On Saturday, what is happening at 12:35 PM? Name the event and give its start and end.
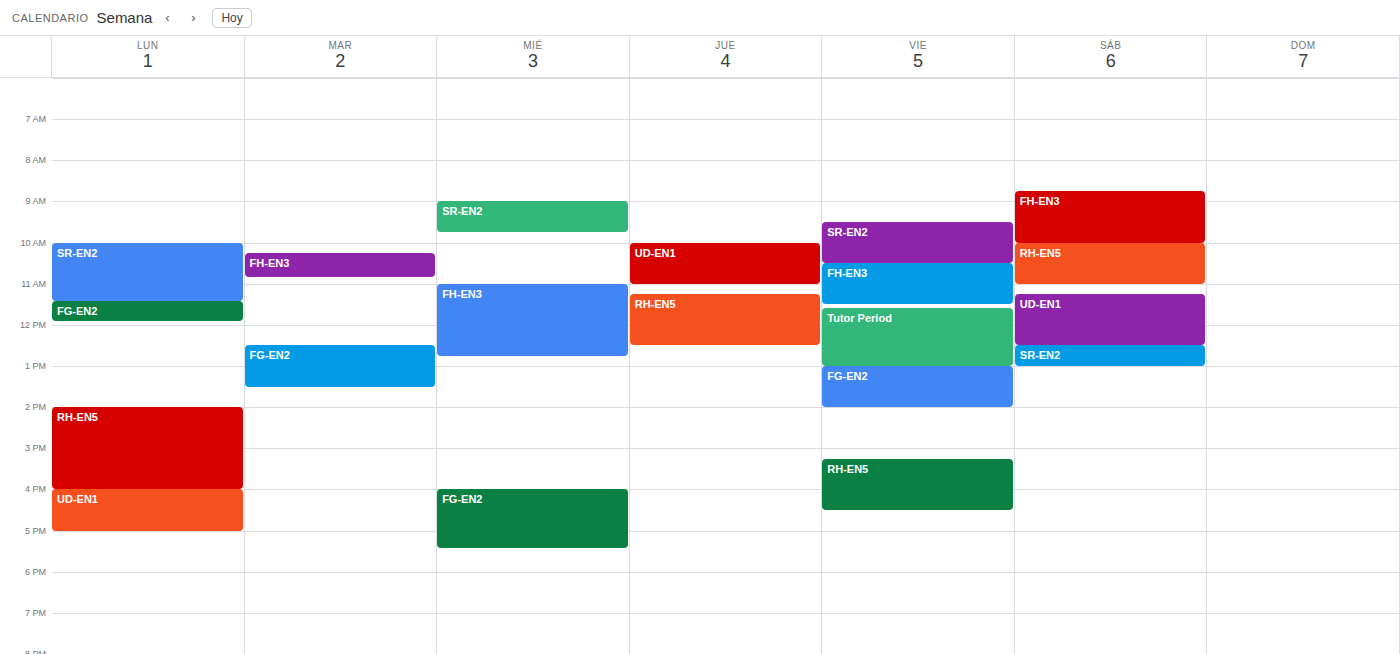
"SR-EN2", 12:30 PM to 1:00 PM